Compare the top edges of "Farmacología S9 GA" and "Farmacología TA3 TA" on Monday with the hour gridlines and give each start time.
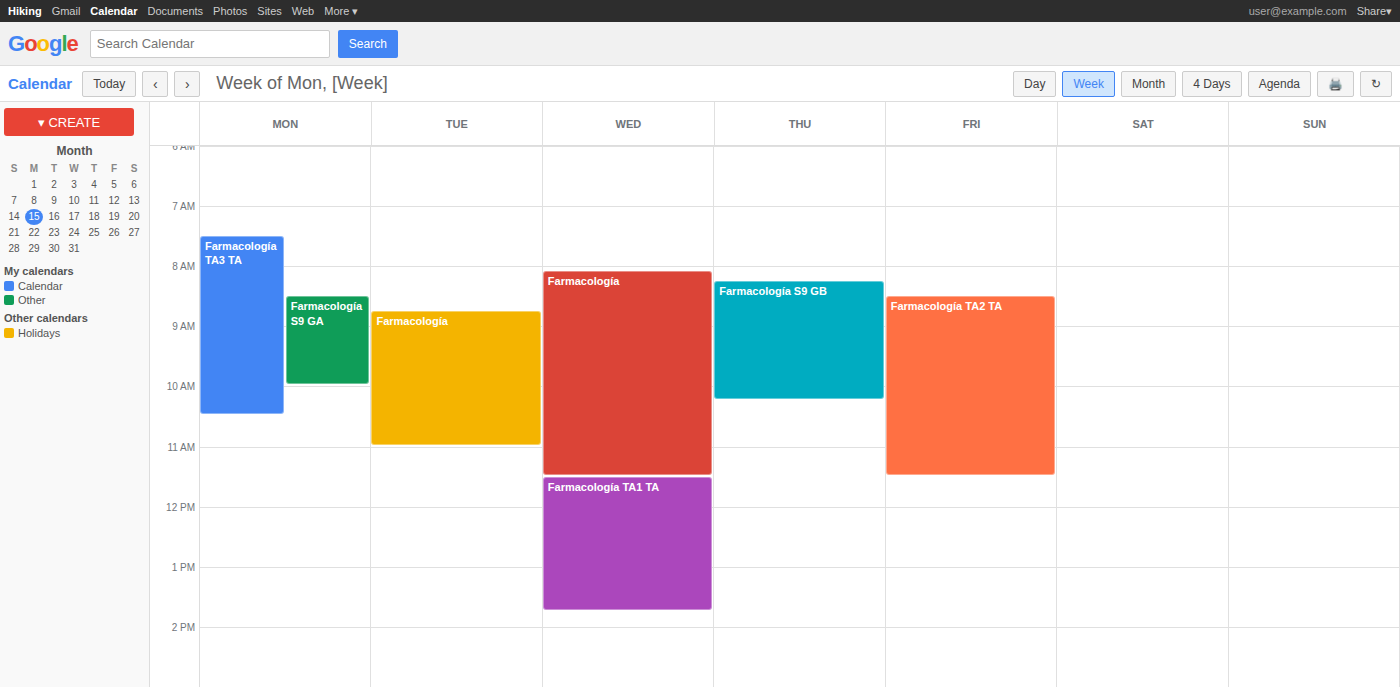
"Farmacología S9 GA": 8:30 AM, halfway between the 8 AM and 9 AM lines. "Farmacología TA3 TA": 7:30 AM, halfway between the 7 AM and 8 AM lines.